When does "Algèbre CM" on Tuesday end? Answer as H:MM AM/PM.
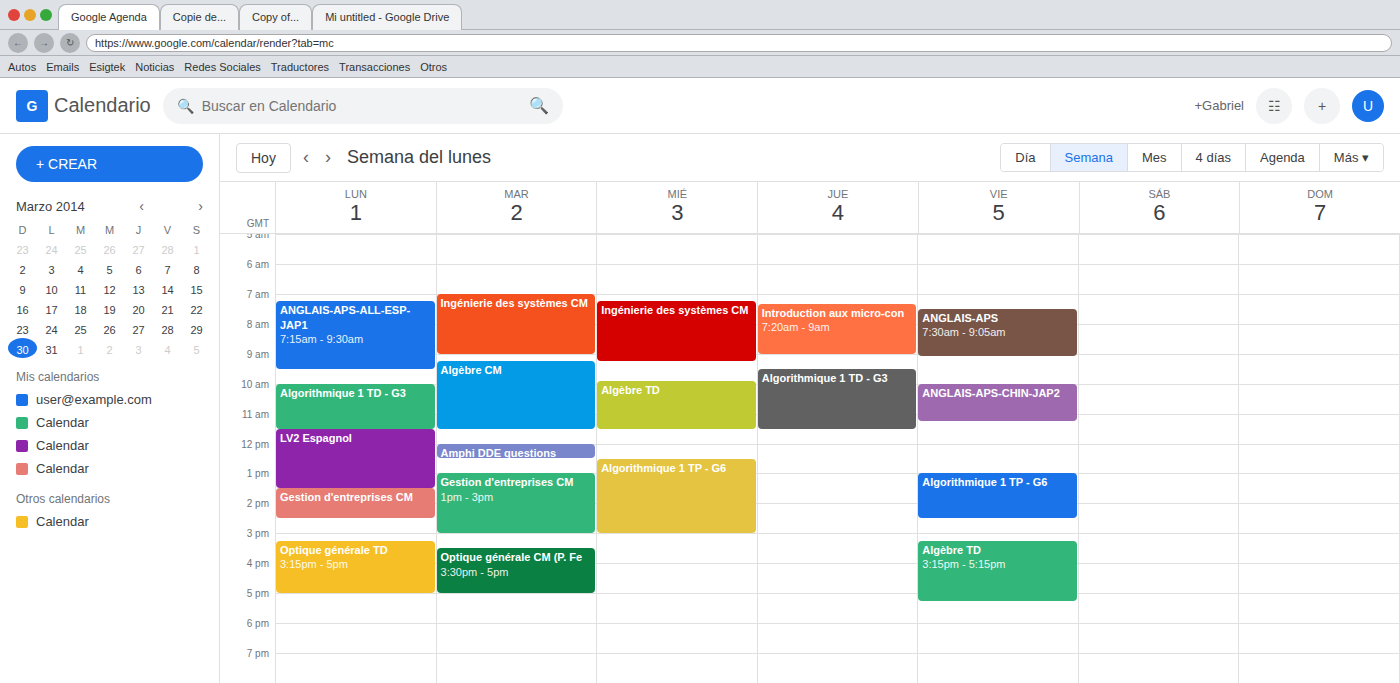
11:30 AM